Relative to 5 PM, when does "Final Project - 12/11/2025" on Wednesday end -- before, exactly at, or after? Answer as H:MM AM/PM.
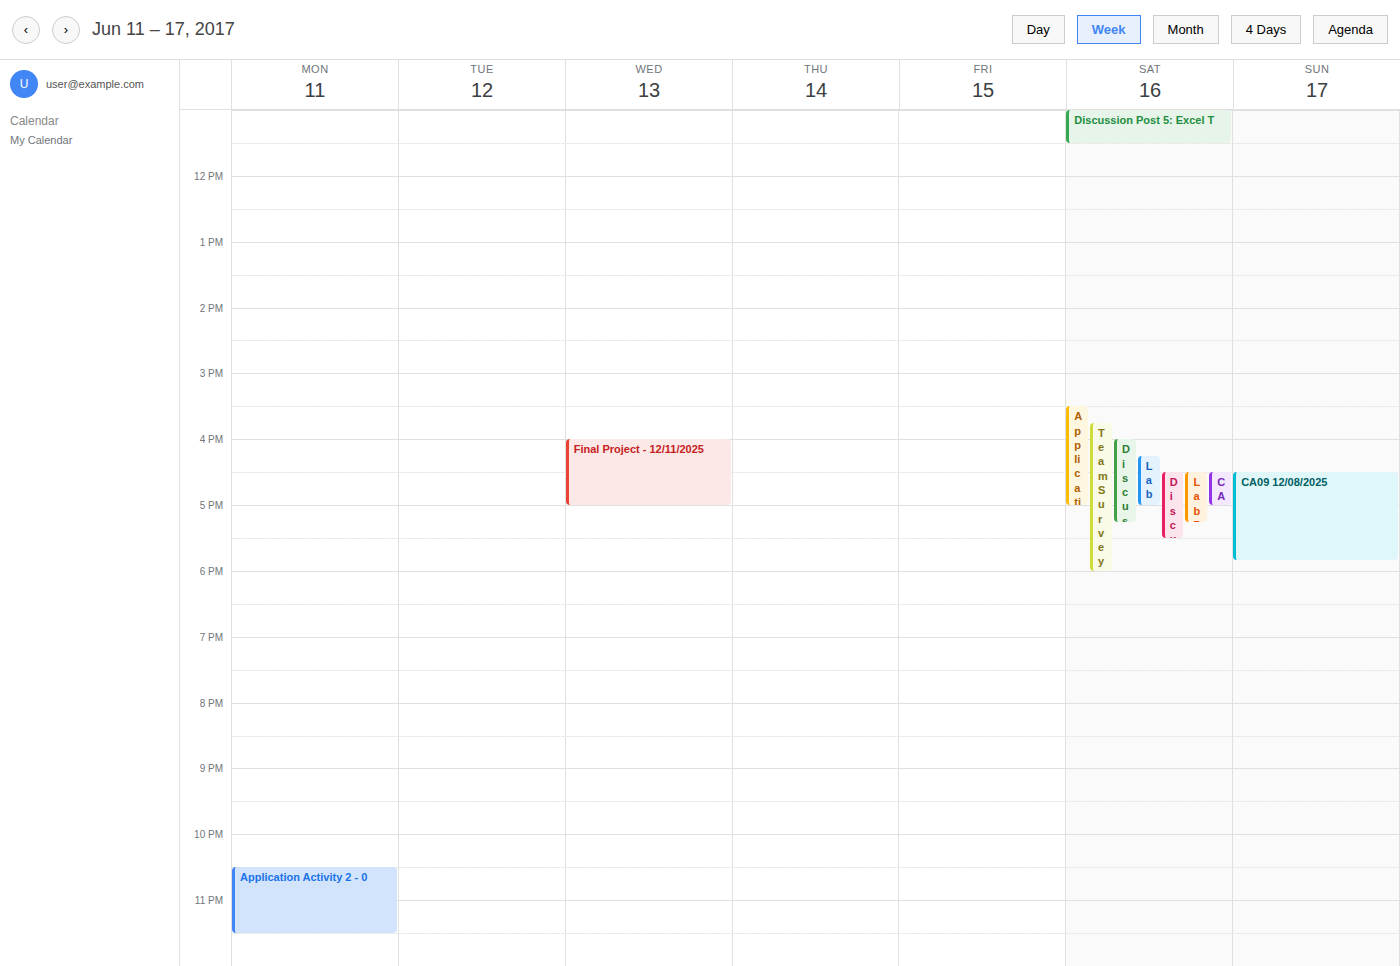
5:00 PM -- exactly at 5 PM, on the 5 PM line.